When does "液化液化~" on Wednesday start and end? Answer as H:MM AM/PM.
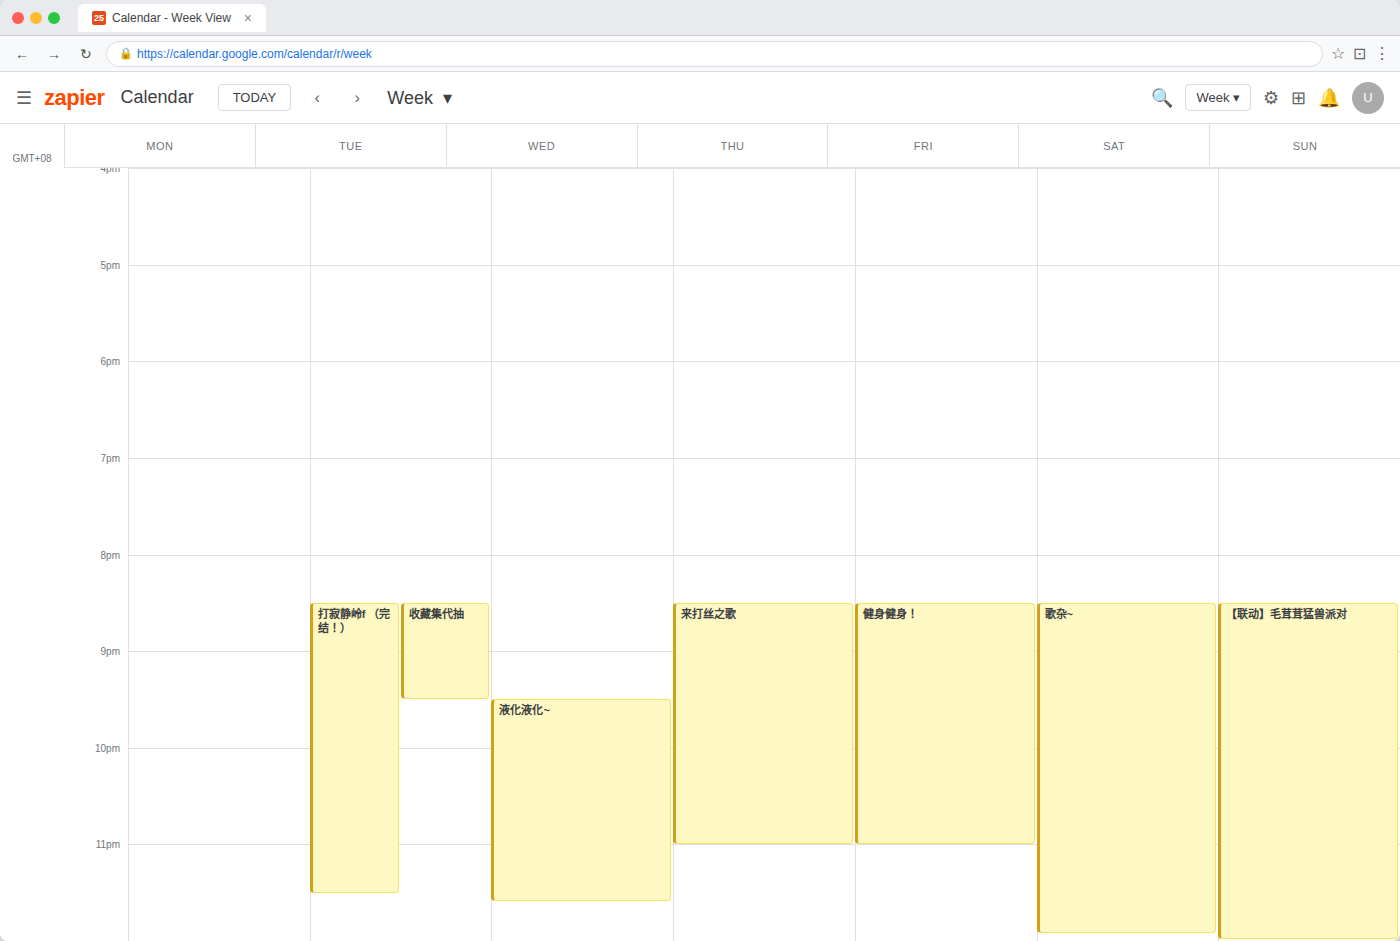
9:30 PM to 11:35 PM